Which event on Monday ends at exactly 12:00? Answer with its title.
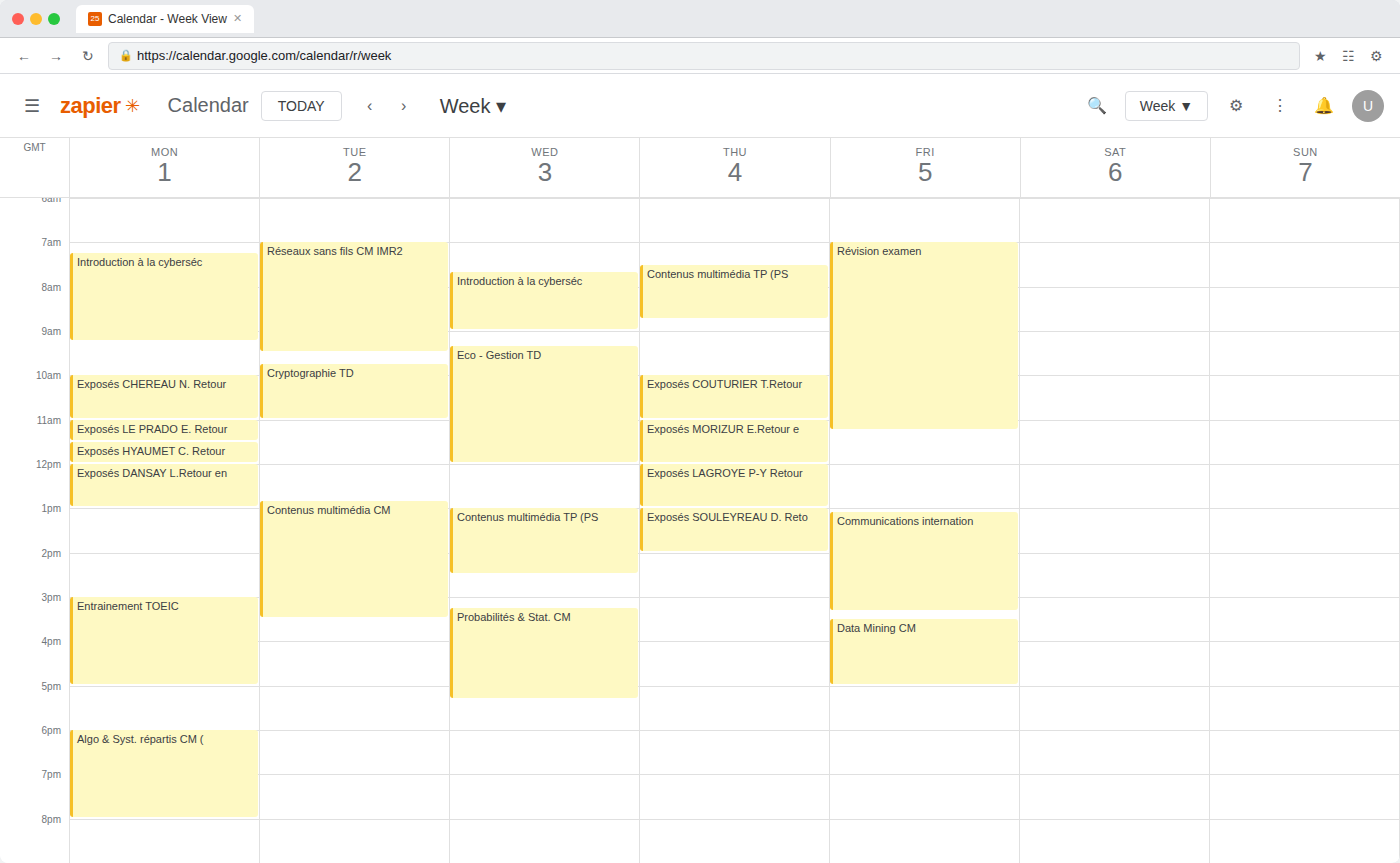
"Exposés HYAUMET C. Retour"